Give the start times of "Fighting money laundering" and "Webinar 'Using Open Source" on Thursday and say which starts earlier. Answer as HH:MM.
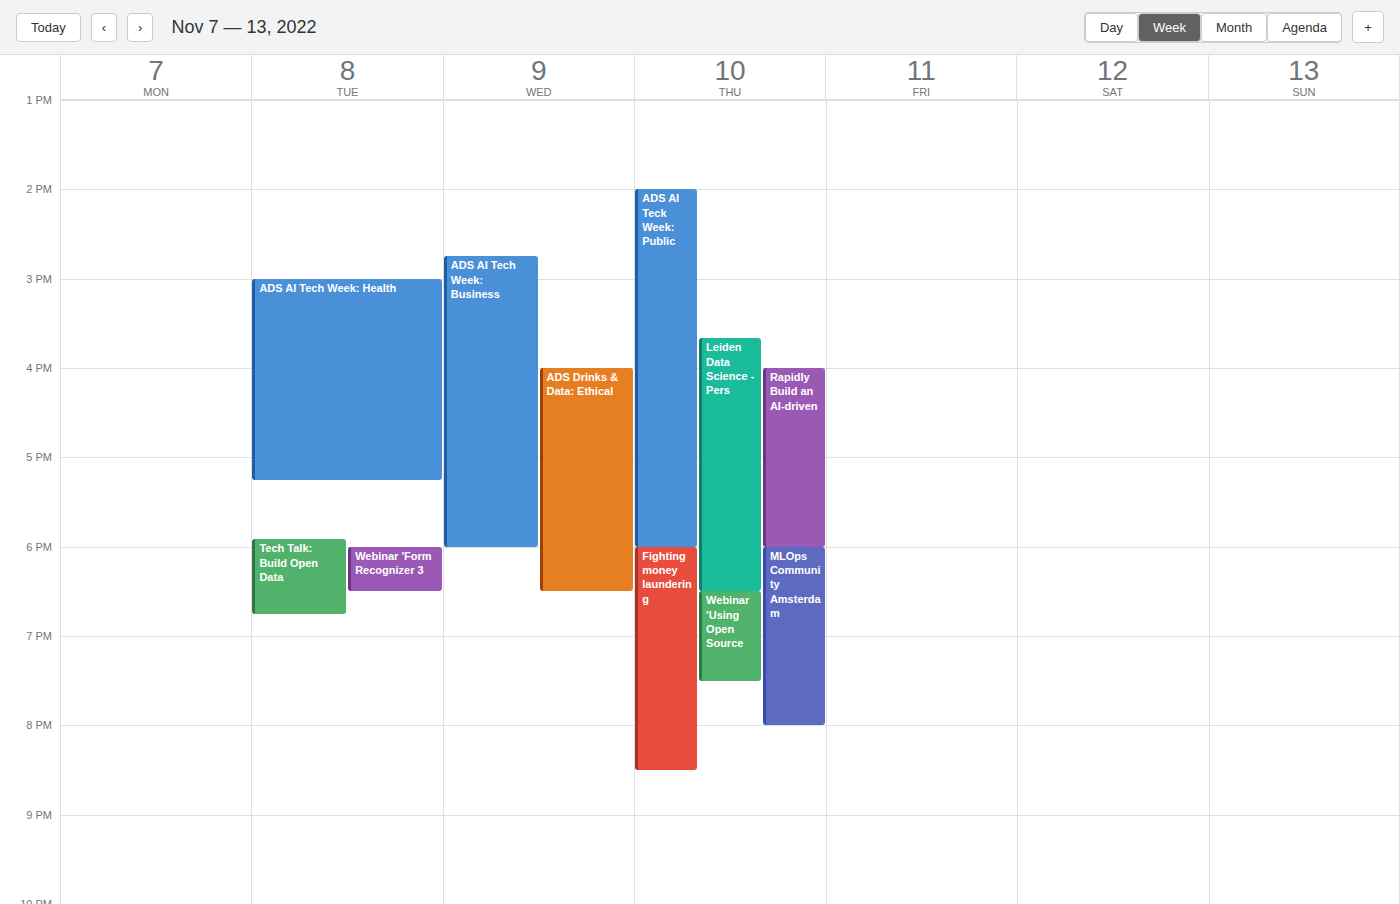
"Fighting money laundering" 18:00; "Webinar 'Using Open Source" 18:30.